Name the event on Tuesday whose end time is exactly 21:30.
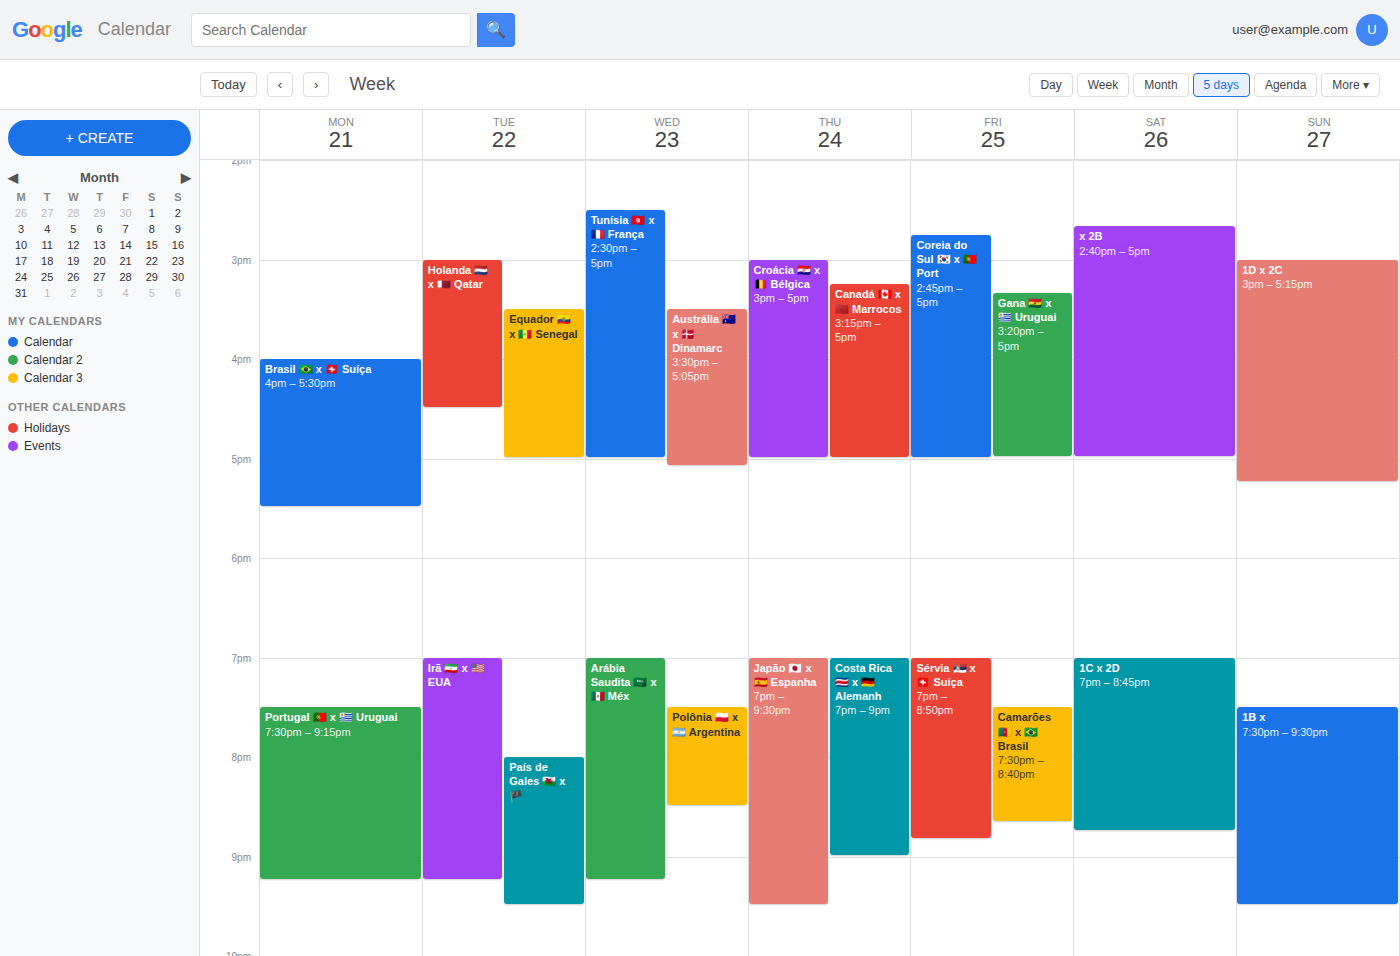
"País de Gales 🏴󠁧󠁢󠁷󠁬󠁳󠁿 x 🏴󠁧"